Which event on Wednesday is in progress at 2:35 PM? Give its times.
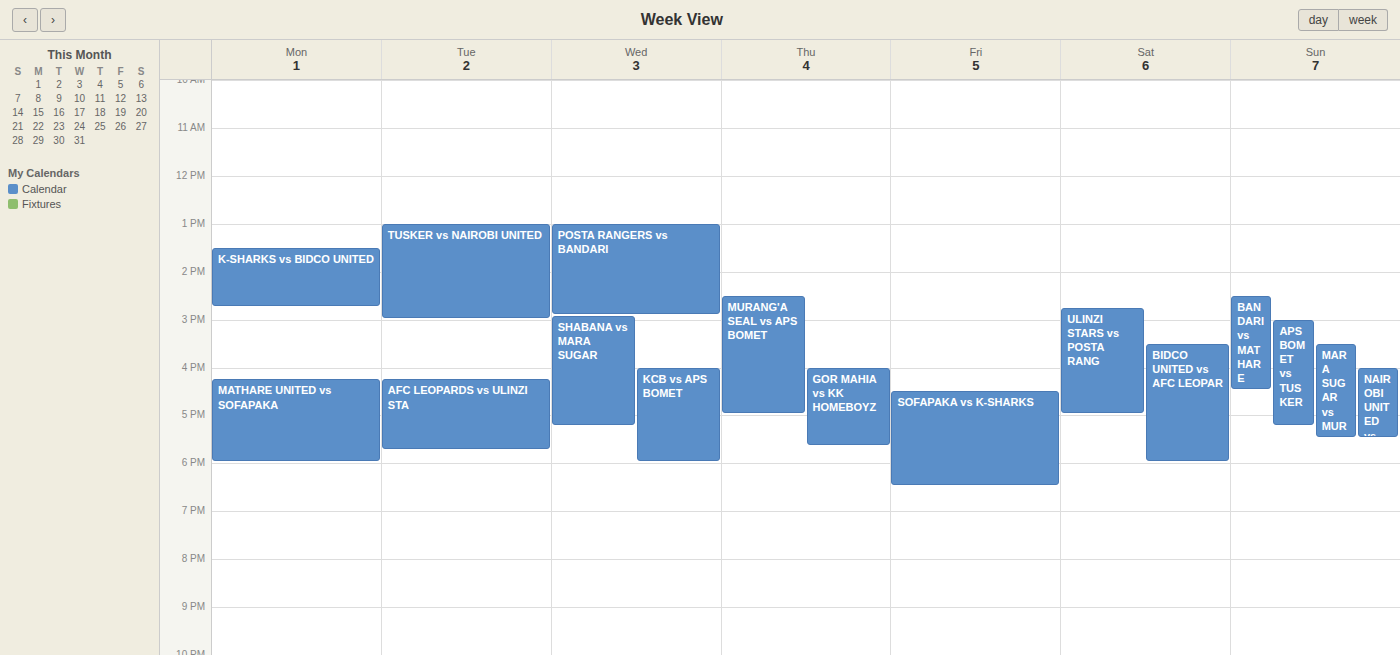
"POSTA RANGERS vs BANDARI", 1:00 PM to 2:55 PM